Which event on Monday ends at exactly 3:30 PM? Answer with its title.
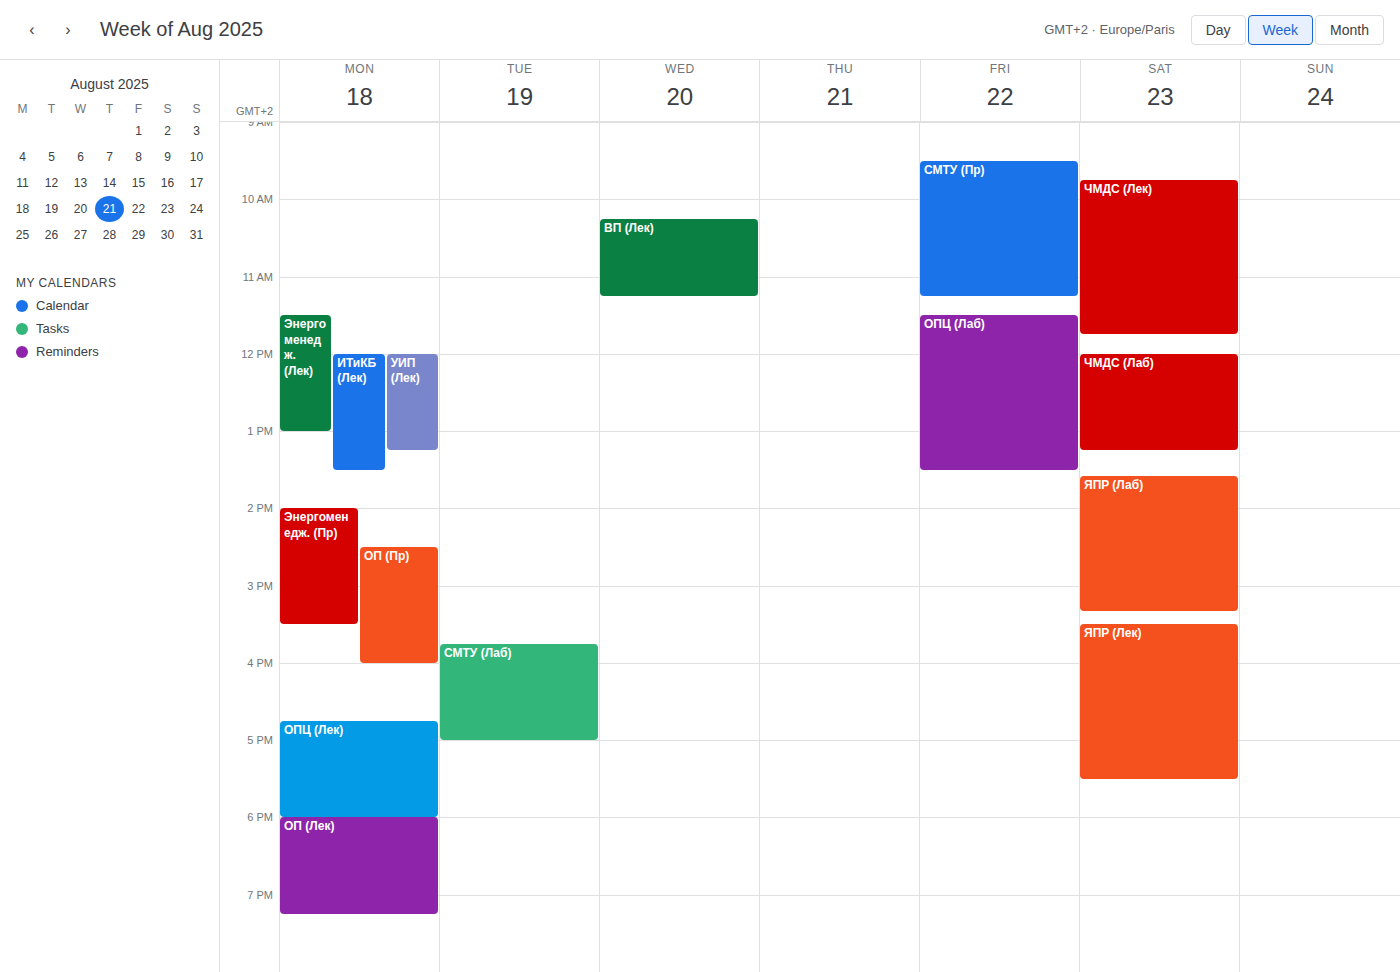
"Энергоменедж. (Пр)"